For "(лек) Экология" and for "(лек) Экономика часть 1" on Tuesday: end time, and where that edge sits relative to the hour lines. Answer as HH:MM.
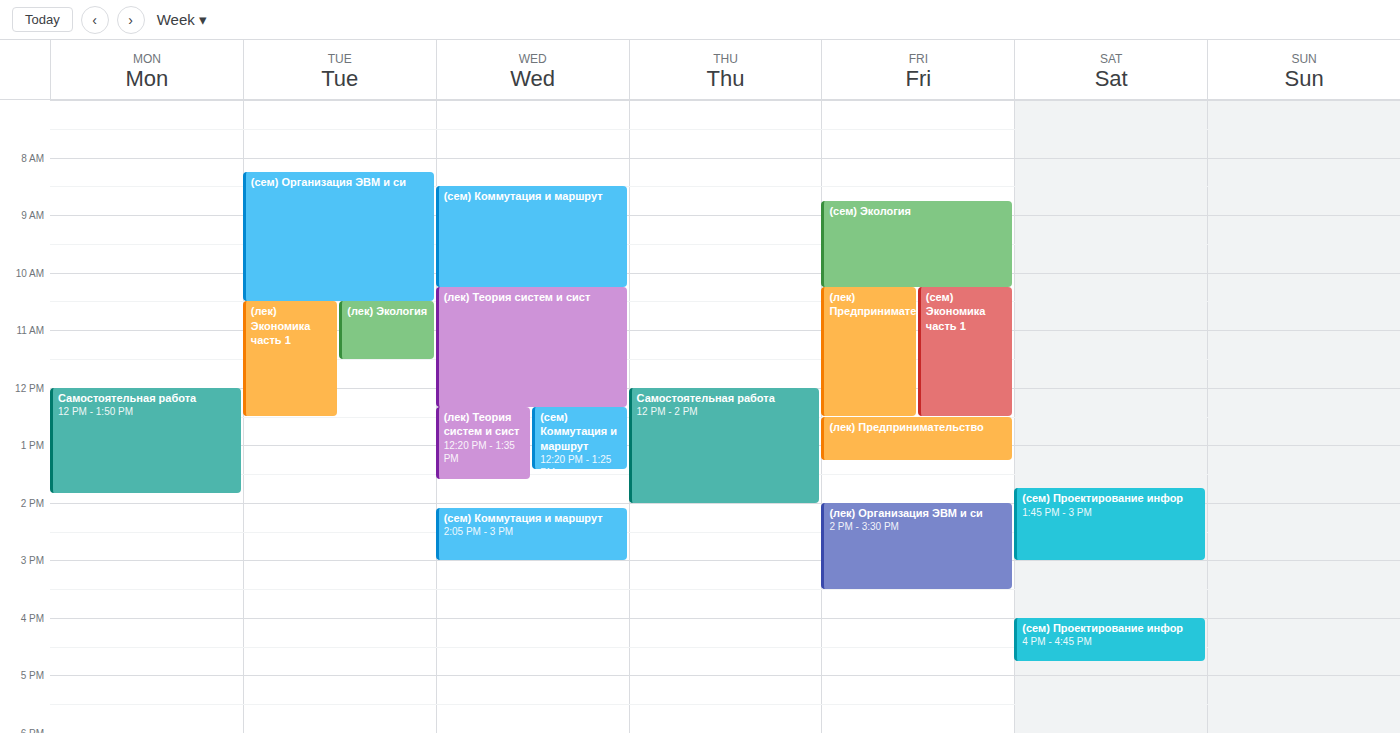
"(лек) Экология": 11:30, halfway between the 11:00 and 12:00 lines. "(лек) Экономика часть 1": 12:30, halfway between the 12:00 and 13:00 lines.